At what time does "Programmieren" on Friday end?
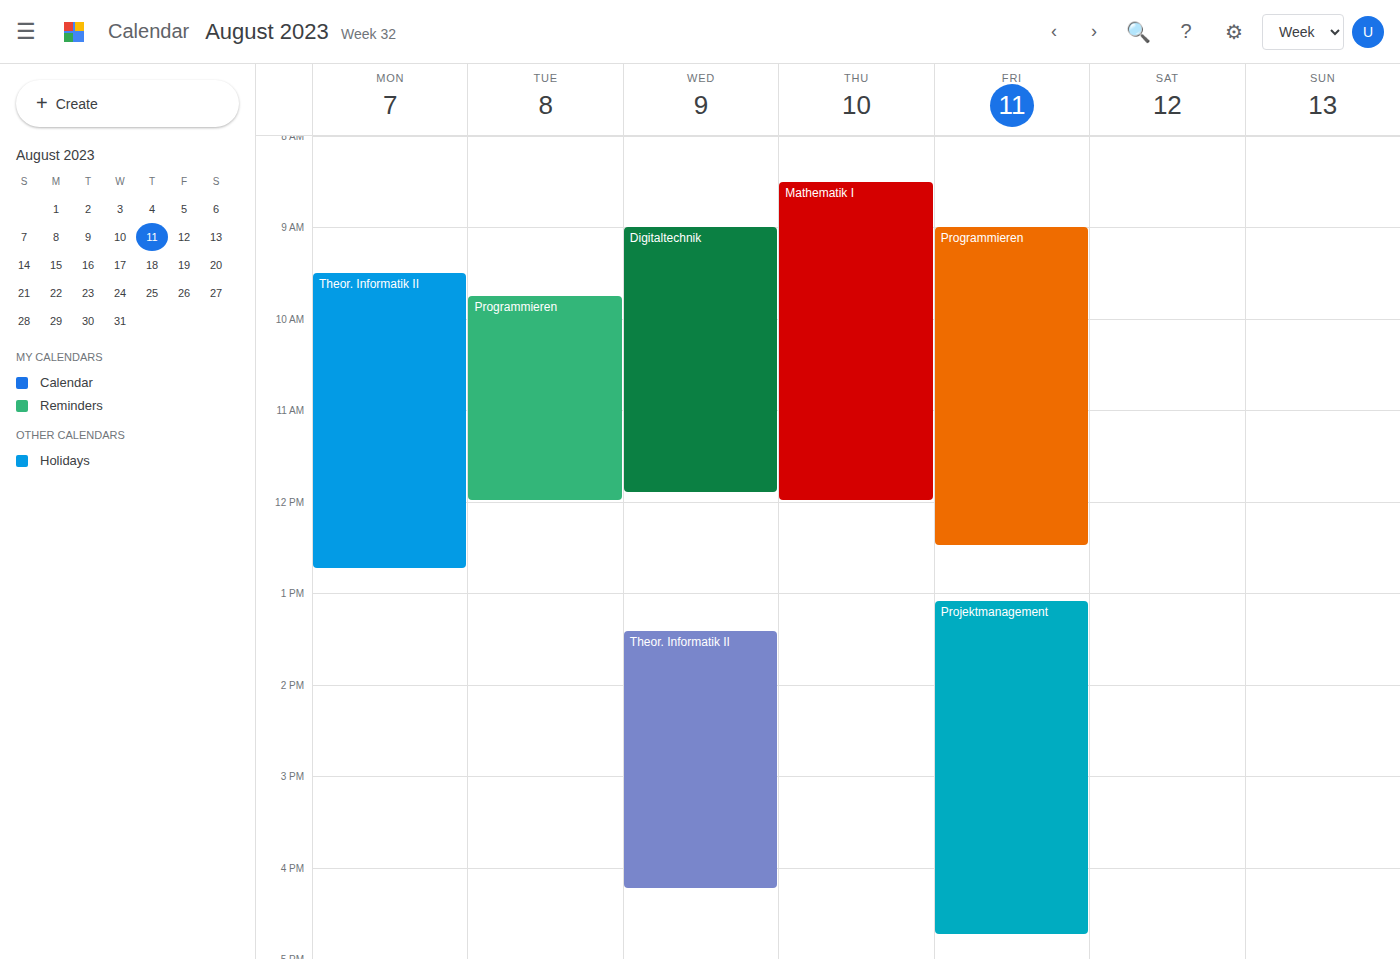
12:30 PM